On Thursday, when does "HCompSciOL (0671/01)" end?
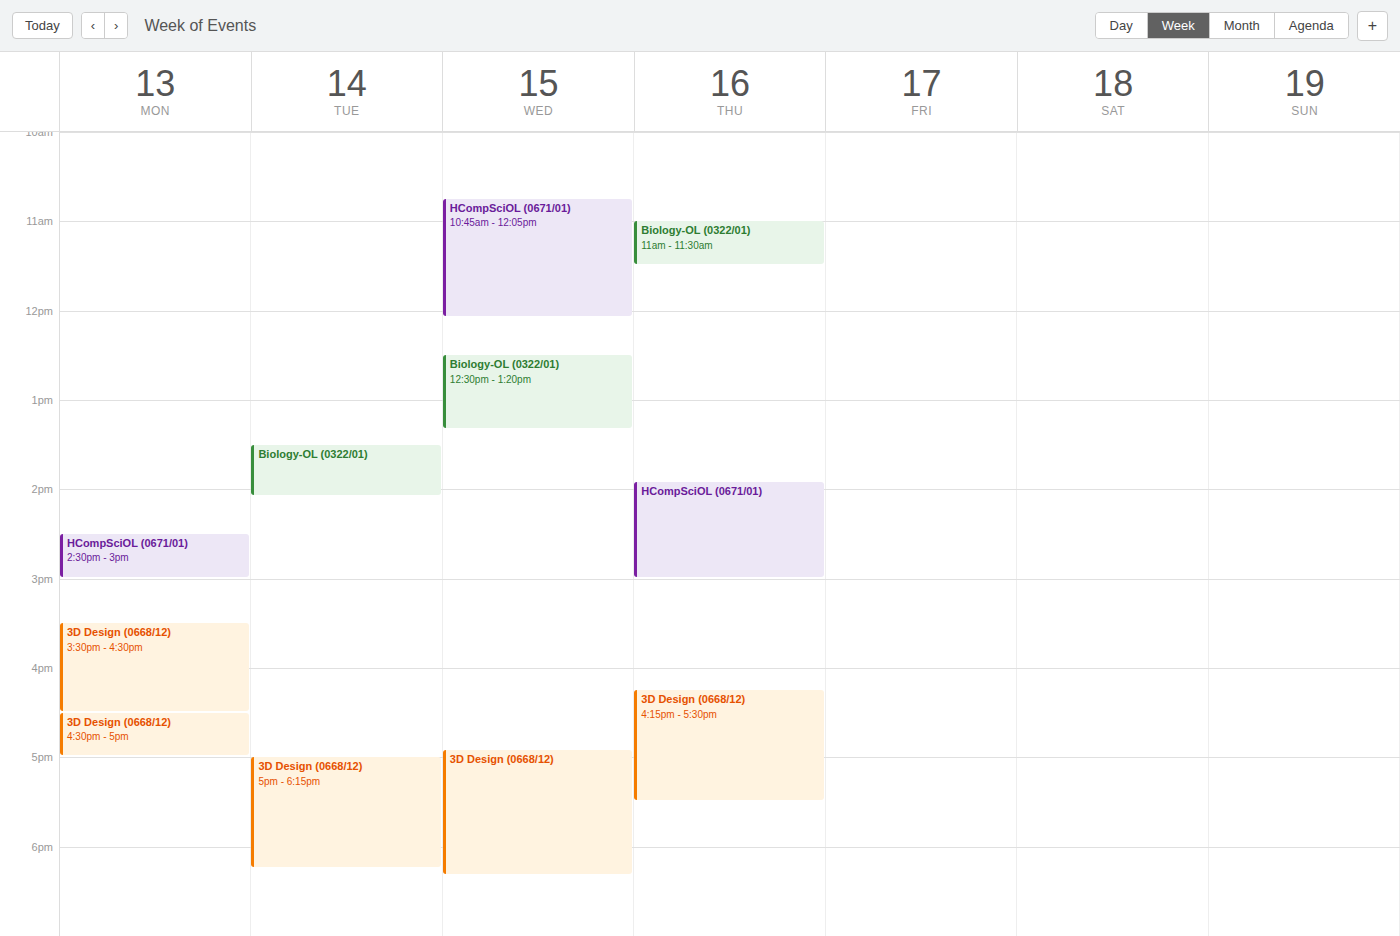
3:00 PM